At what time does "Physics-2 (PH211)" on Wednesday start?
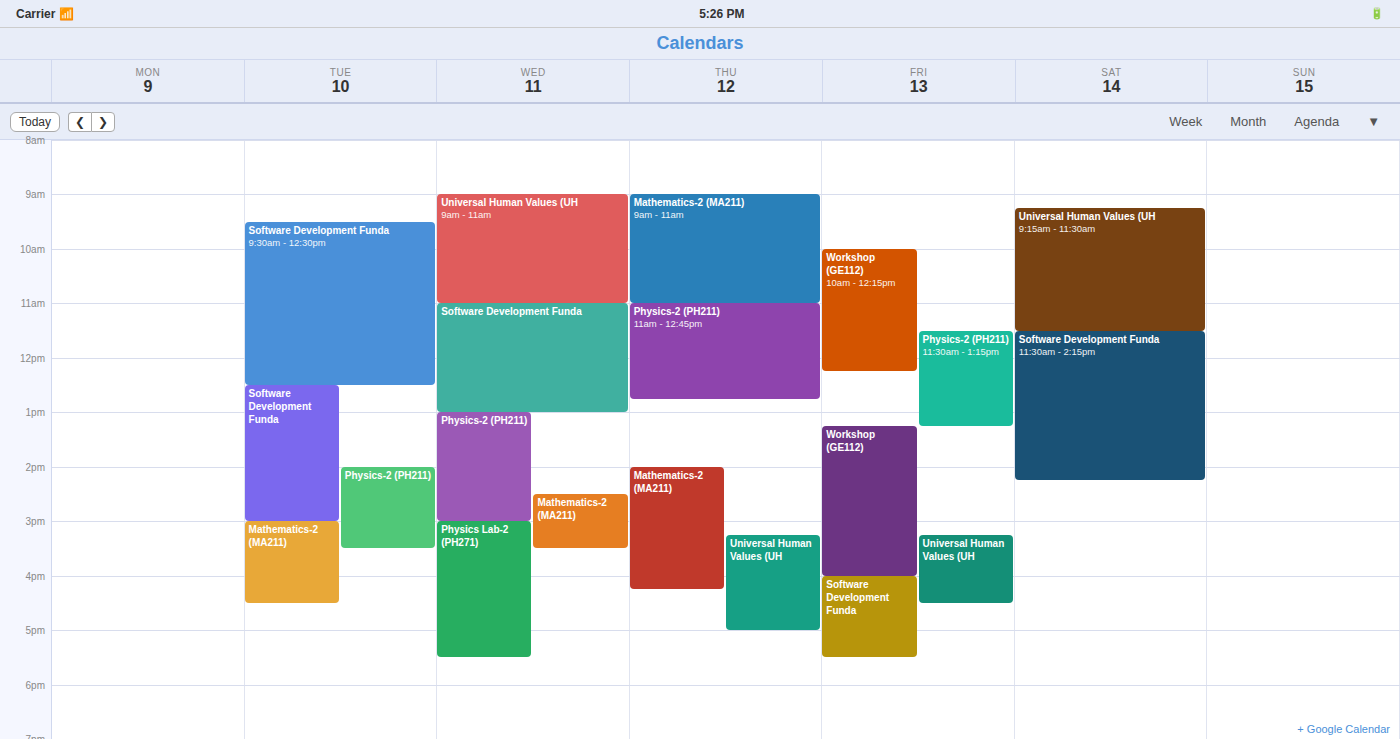
13:00